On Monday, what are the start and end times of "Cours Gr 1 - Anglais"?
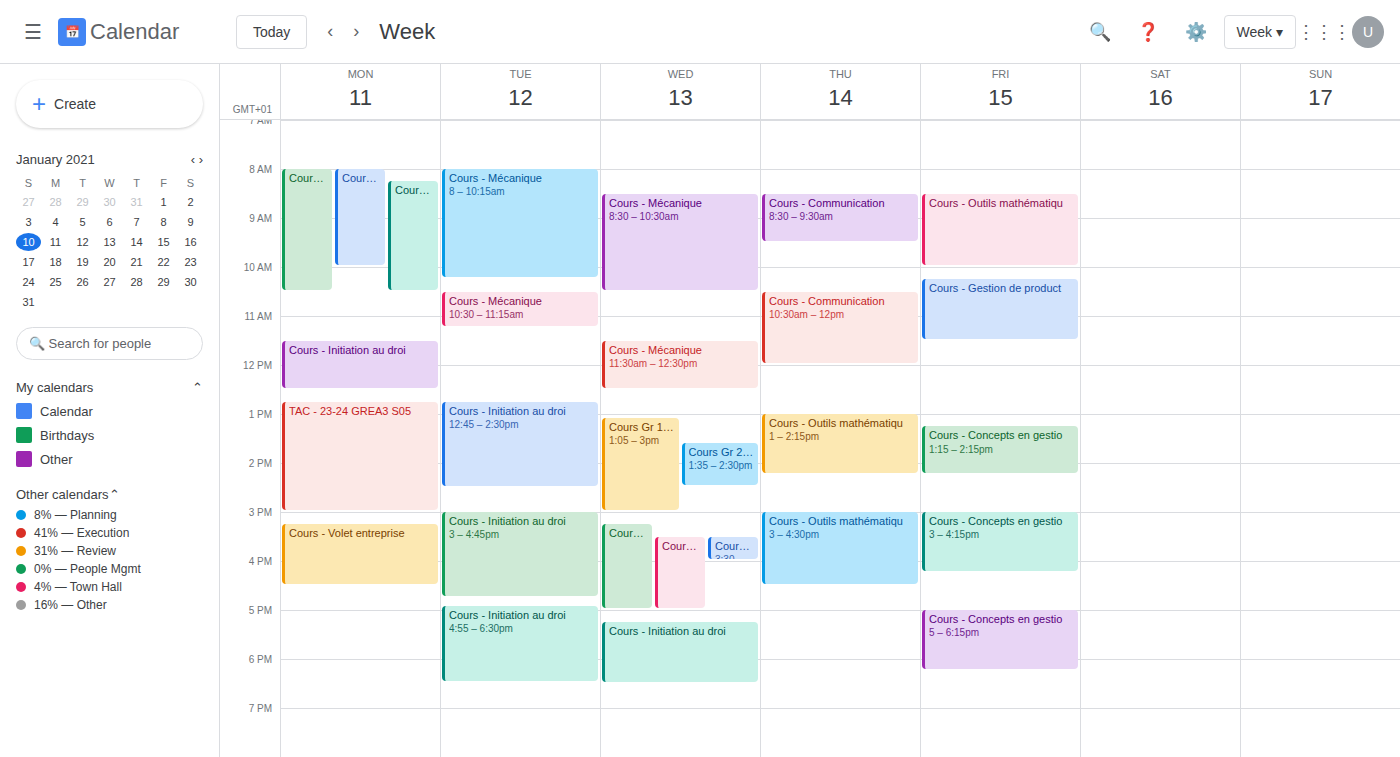
8:00 AM to 10:00 AM